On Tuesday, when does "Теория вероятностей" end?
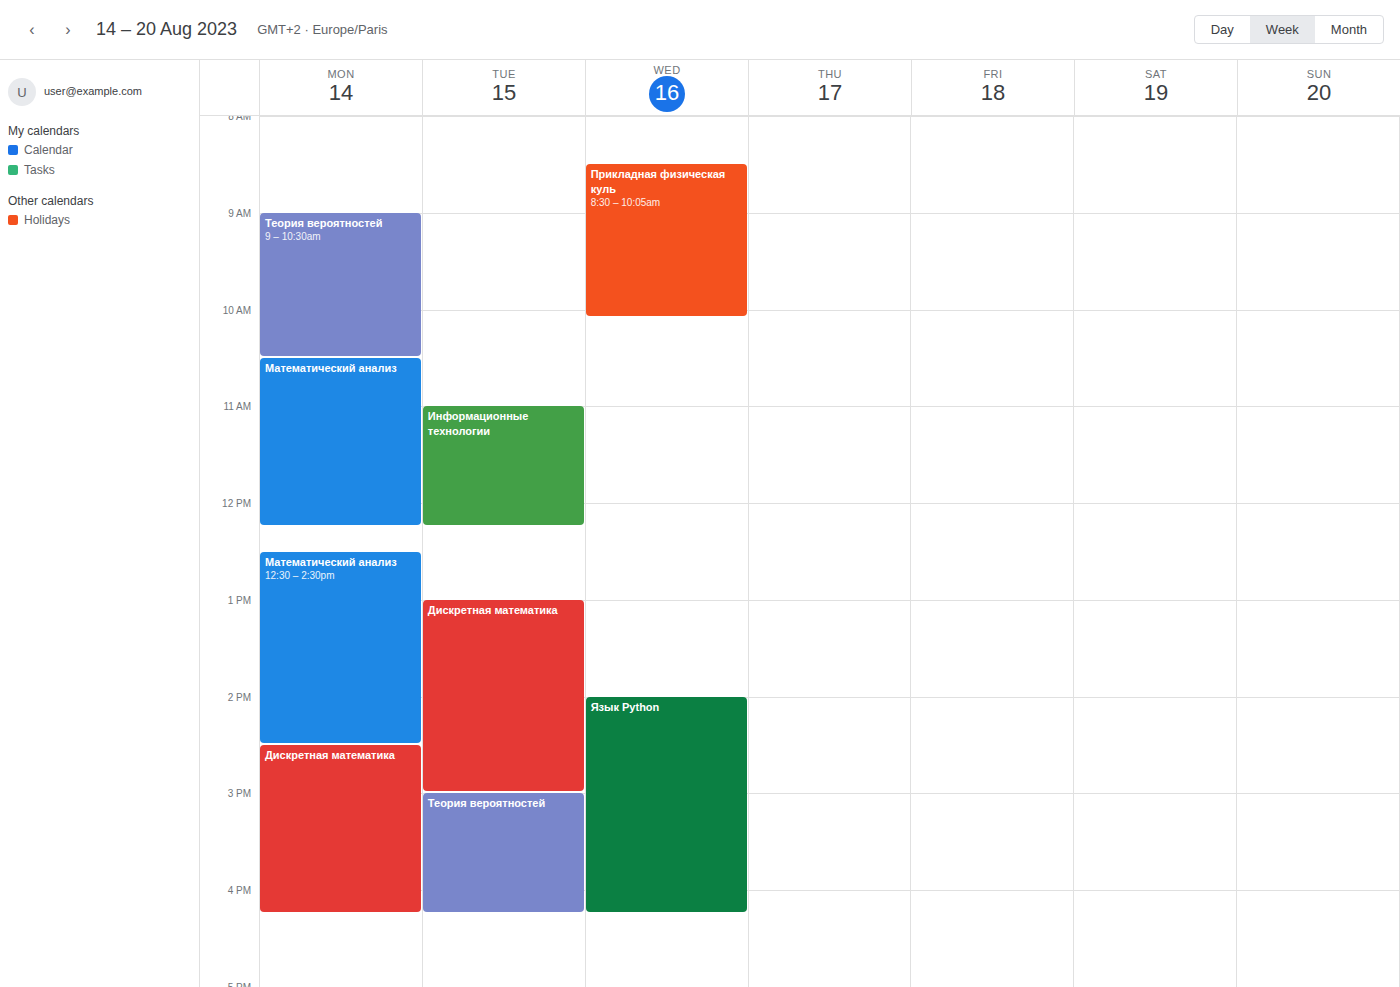
4:15 PM